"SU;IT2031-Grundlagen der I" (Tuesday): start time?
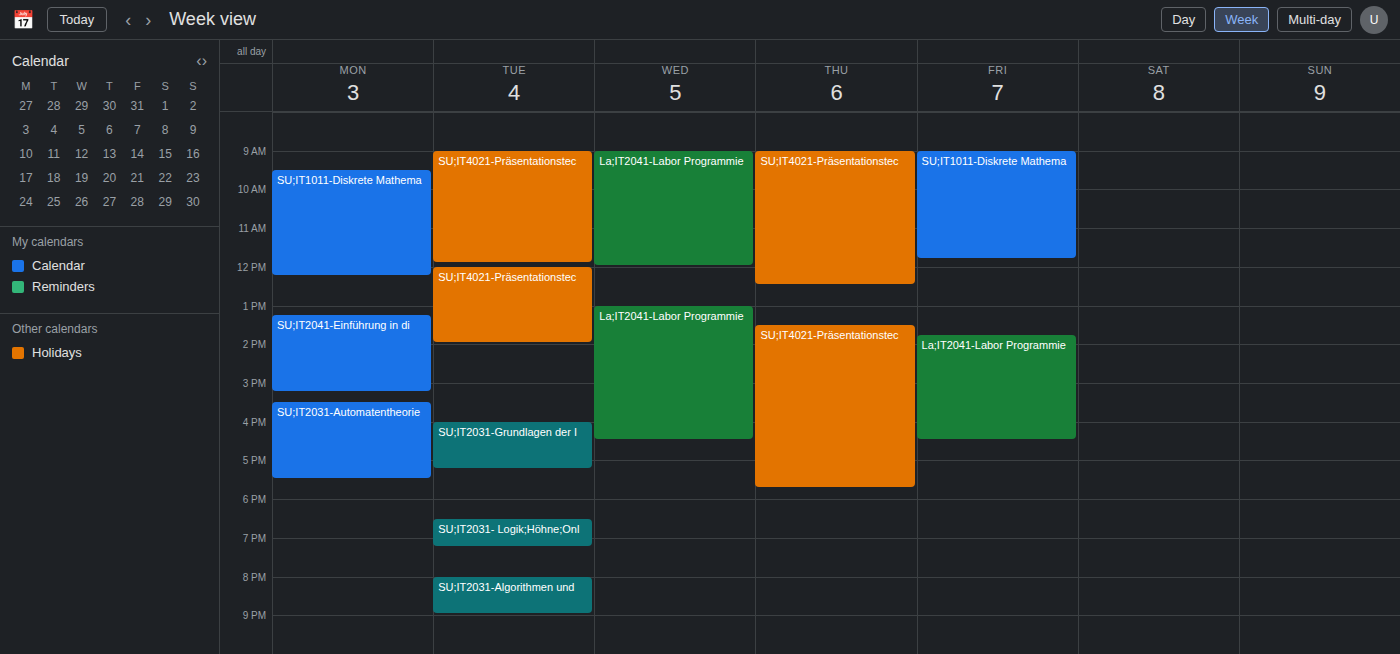
4:00 PM